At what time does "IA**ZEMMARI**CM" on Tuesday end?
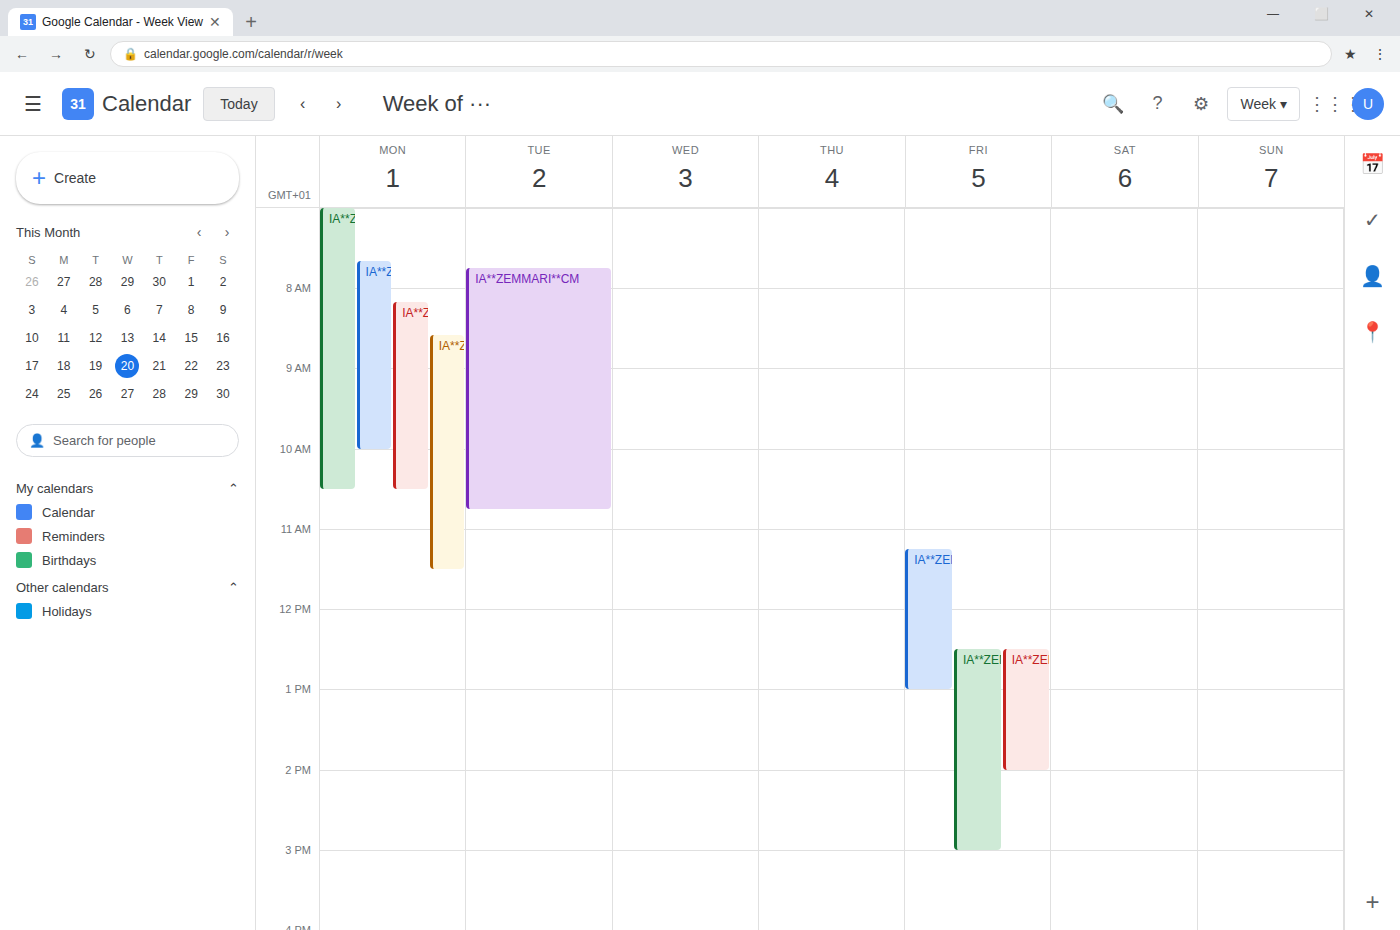
10:45 AM